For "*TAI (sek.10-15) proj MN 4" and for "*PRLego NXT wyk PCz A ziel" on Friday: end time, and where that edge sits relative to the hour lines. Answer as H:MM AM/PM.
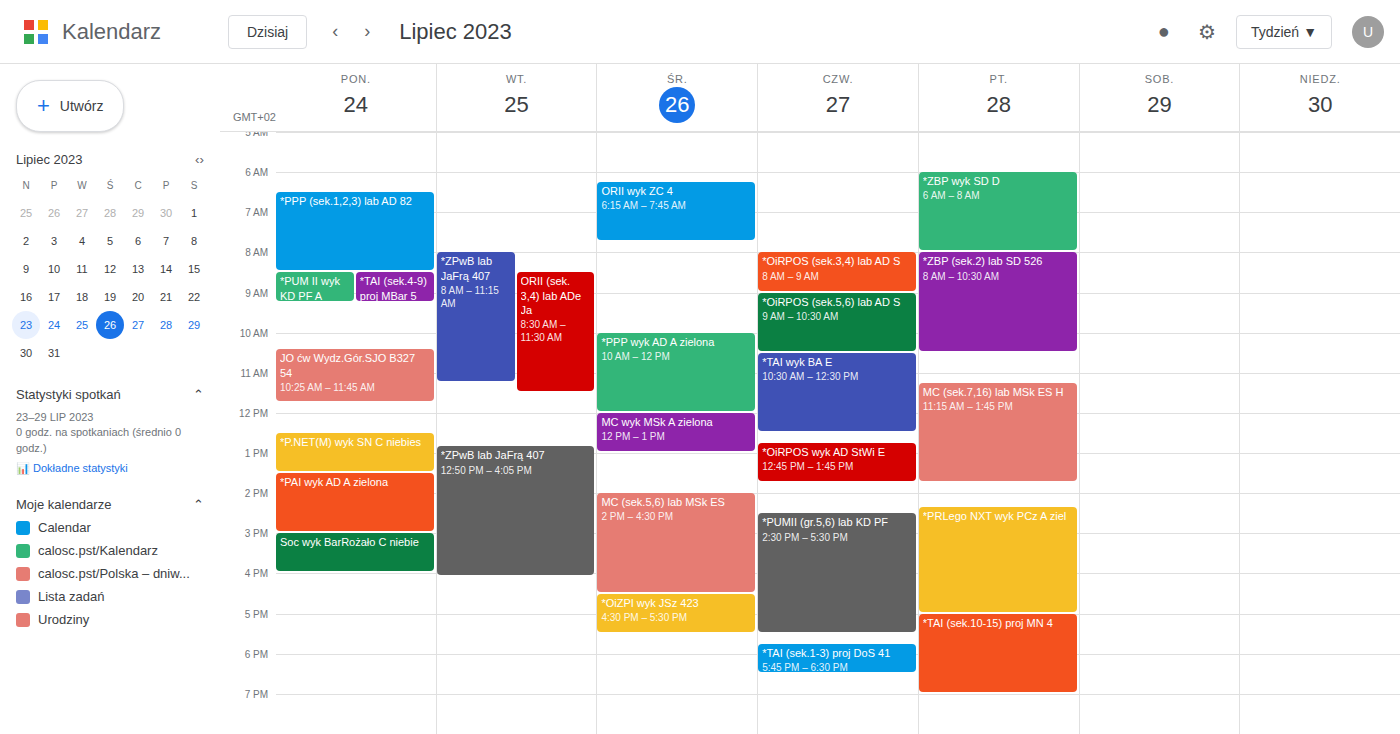
"*TAI (sek.10-15) proj MN 4": 7:00 PM, exactly on the 7 PM line. "*PRLego NXT wyk PCz A ziel": 5:00 PM, exactly on the 5 PM line.